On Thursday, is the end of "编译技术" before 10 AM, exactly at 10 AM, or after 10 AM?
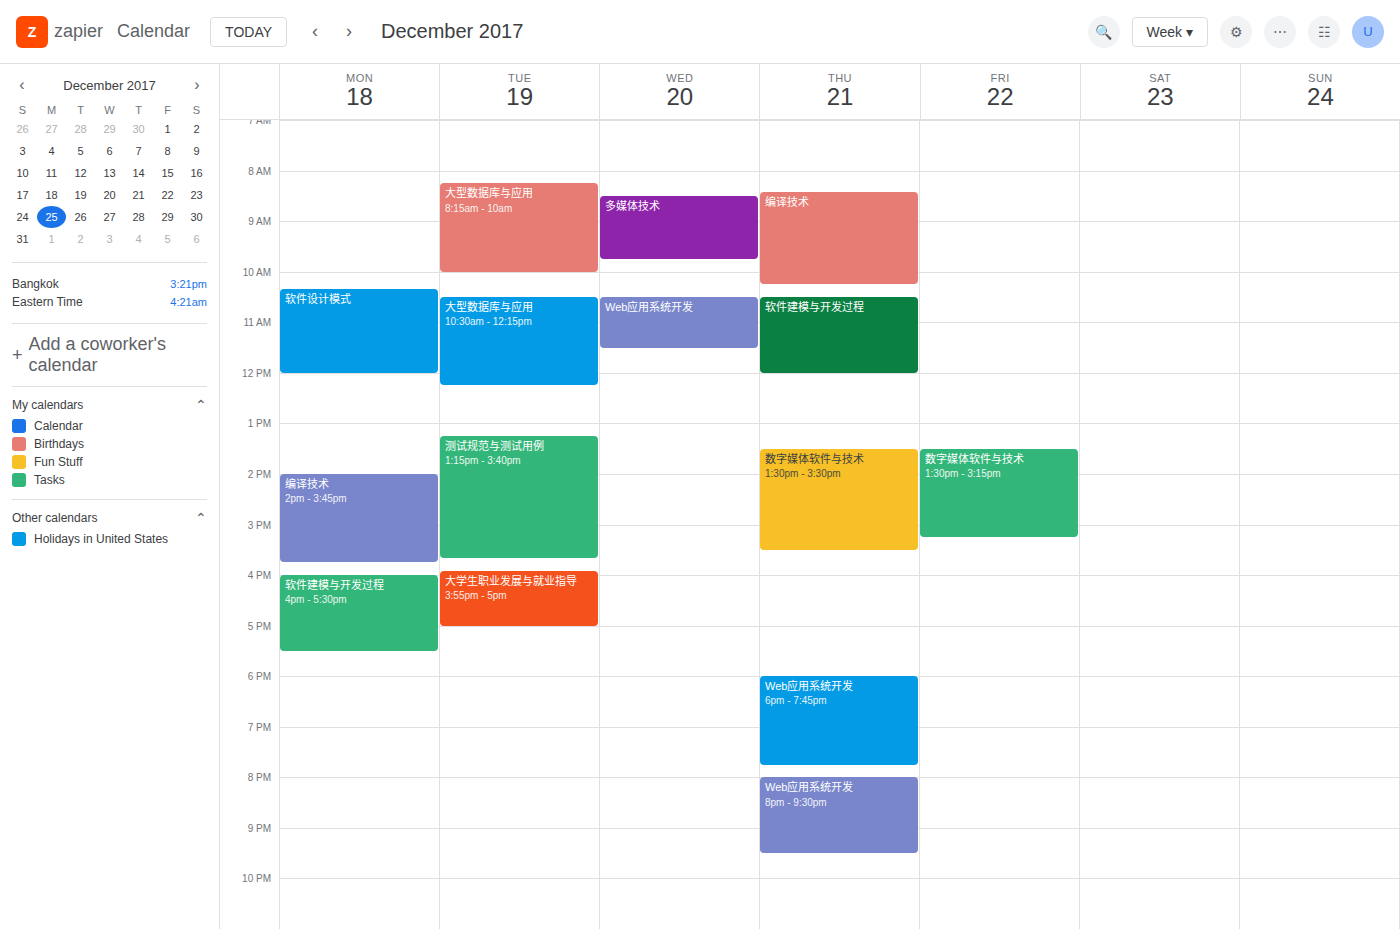
10:15 AM -- after 10 AM, 15 minutes below the 10 AM line.